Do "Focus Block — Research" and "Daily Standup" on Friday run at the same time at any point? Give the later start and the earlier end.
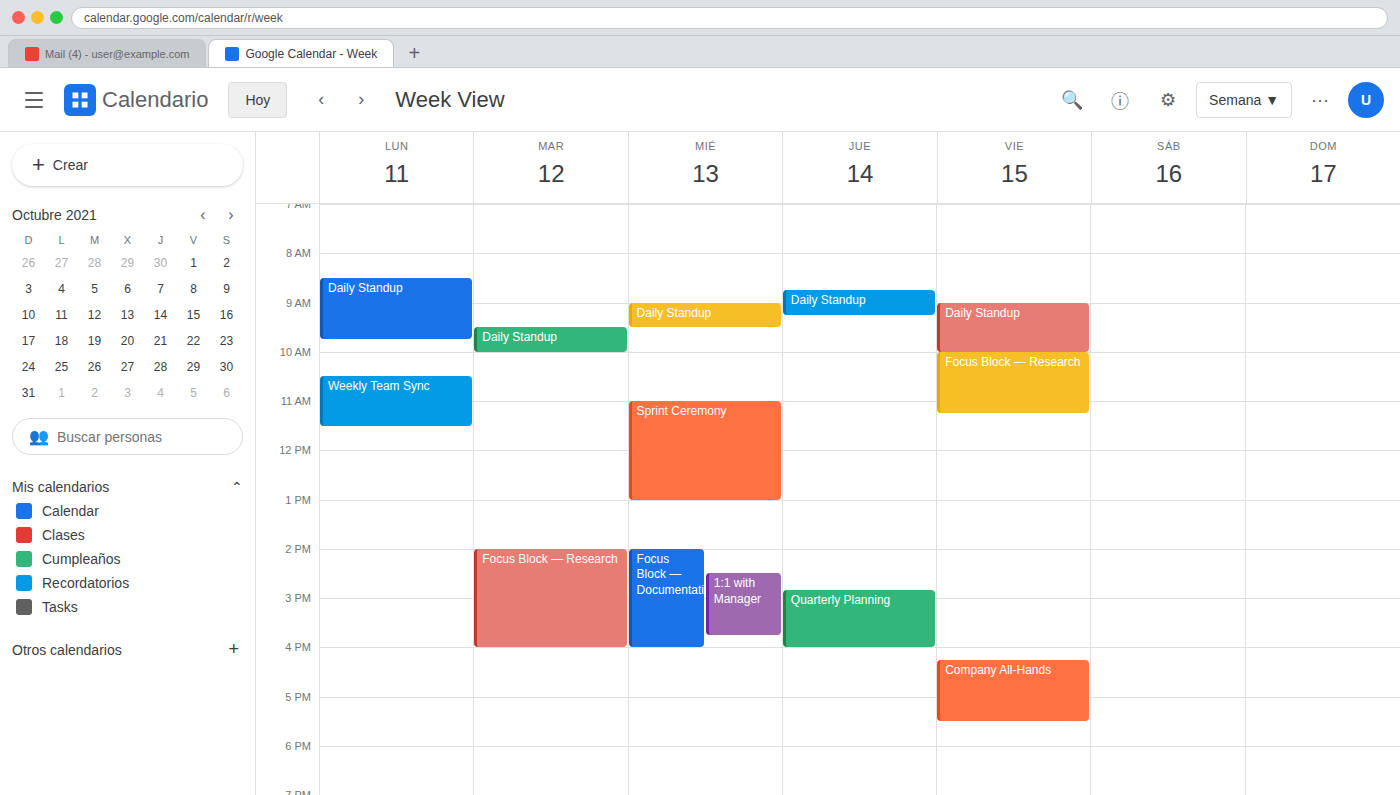
"Daily Standup" ends at 10:00, exactly when "Focus Block — Research" starts -- they touch but do not overlap.